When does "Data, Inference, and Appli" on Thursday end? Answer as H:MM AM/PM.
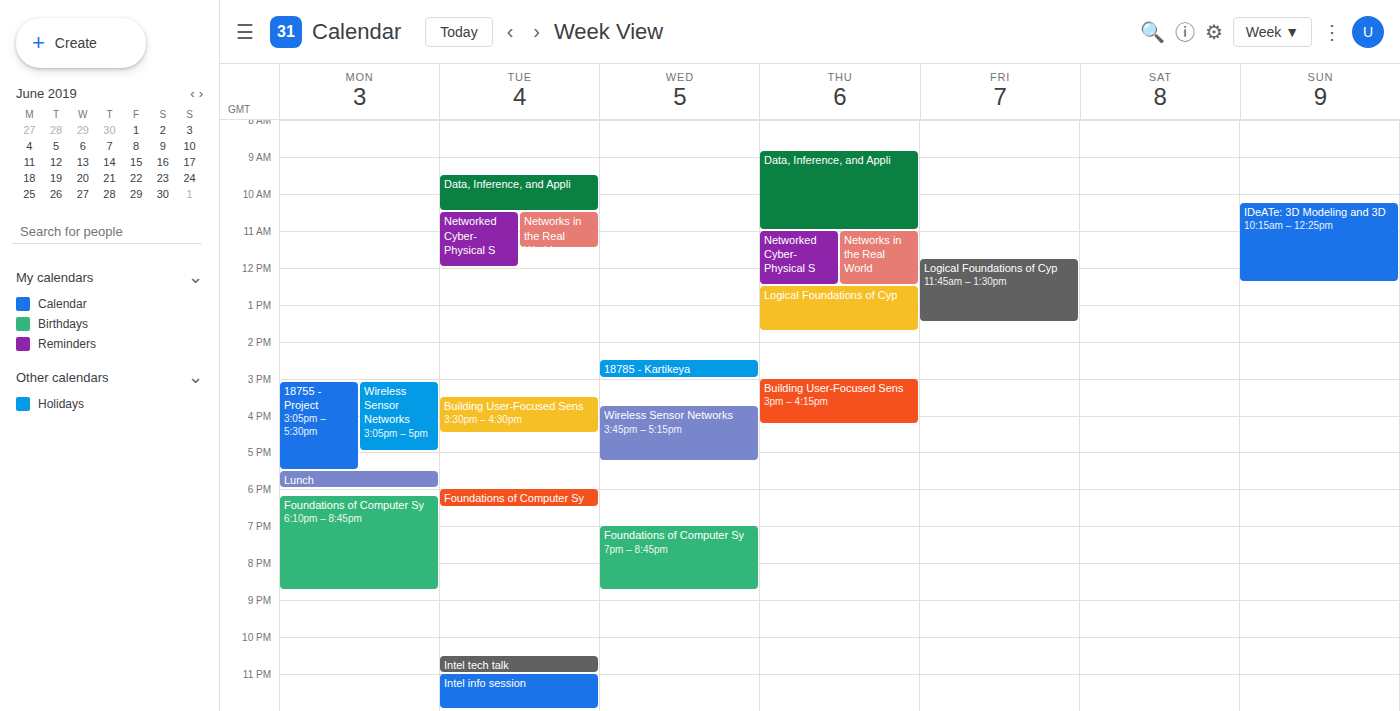
11:00 AM